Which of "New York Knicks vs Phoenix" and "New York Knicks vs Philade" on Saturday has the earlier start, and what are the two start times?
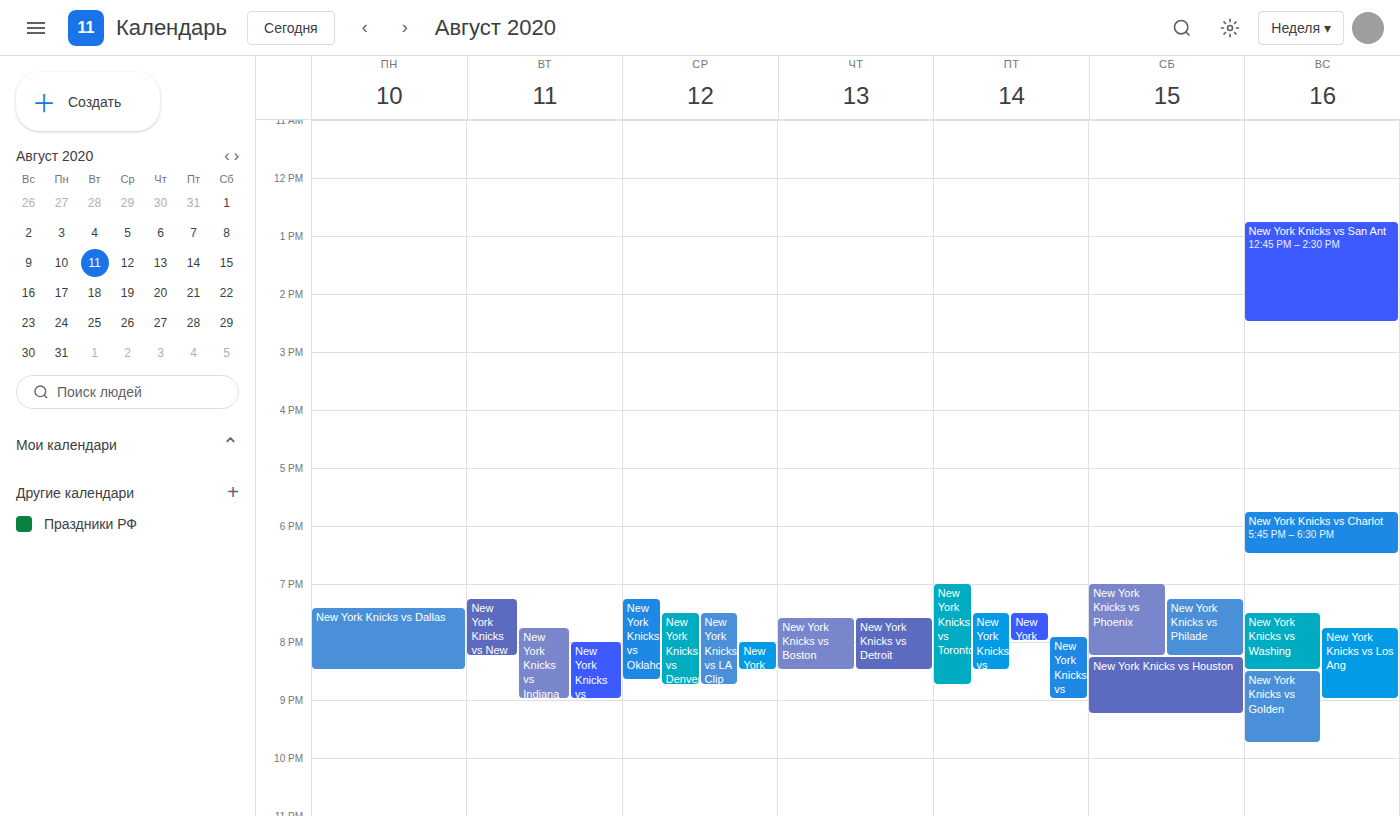
"New York Knicks vs Phoenix" 7:00 PM; "New York Knicks vs Philade" 7:15 PM.